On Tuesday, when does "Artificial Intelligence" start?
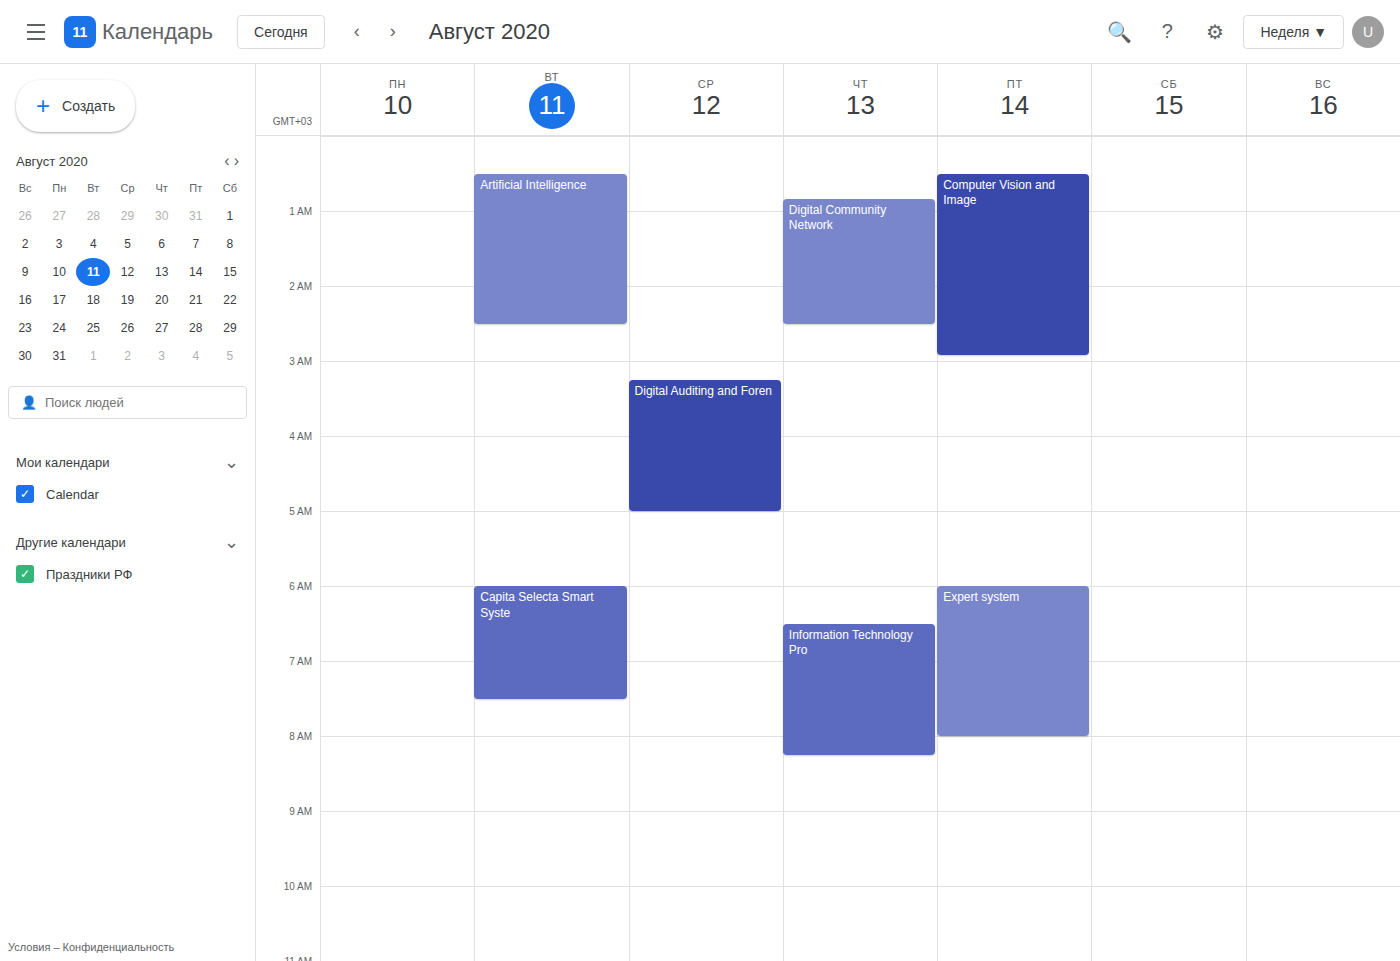
12:30 AM